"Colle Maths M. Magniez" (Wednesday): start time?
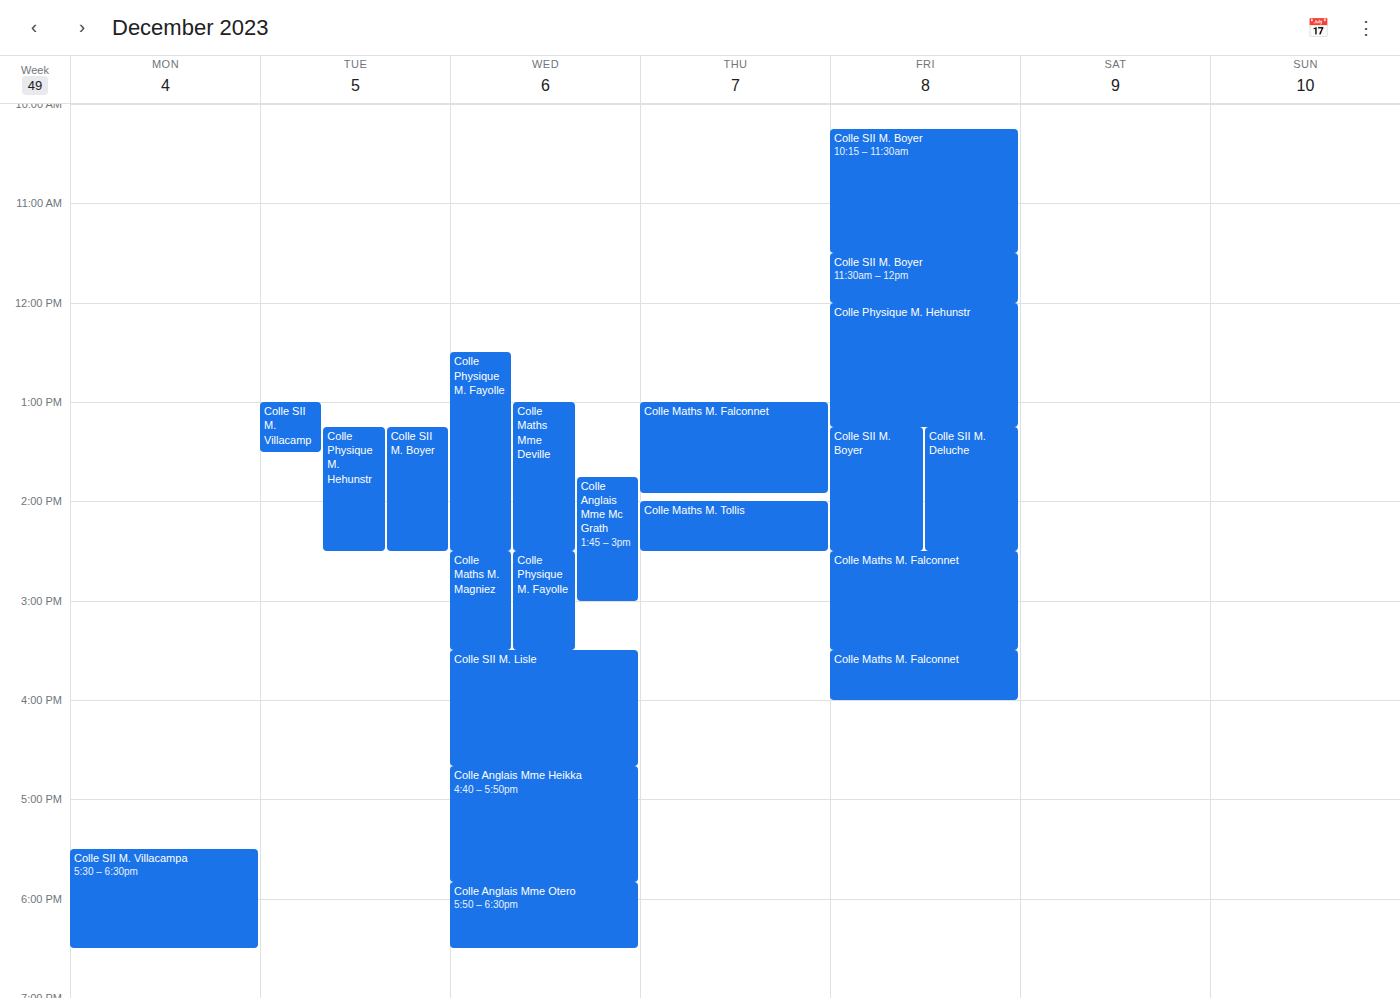
2:30 PM